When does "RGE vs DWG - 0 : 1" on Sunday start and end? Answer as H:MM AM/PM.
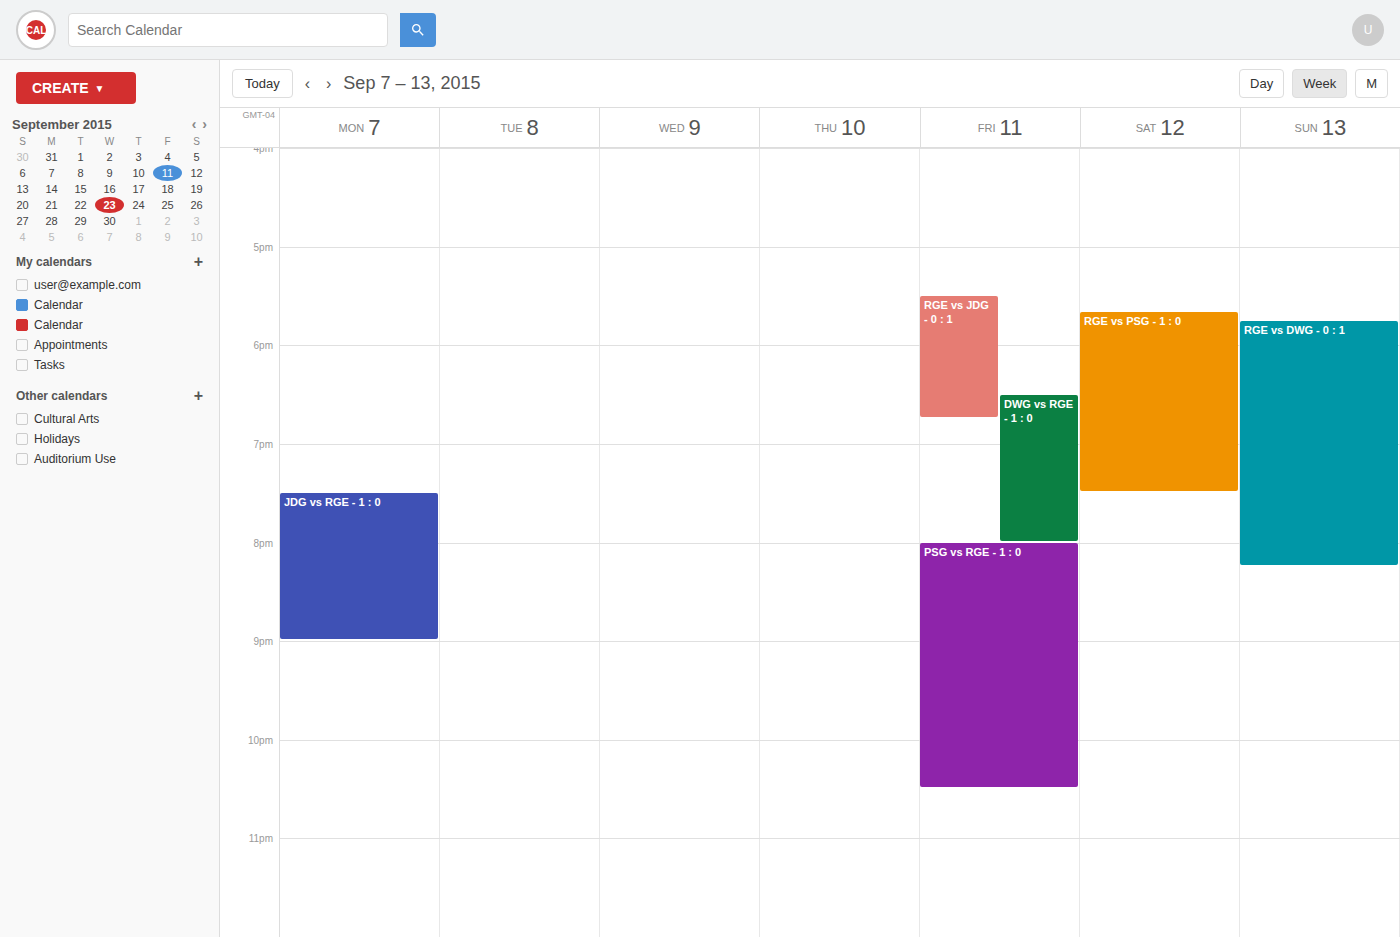
5:45 PM to 8:15 PM